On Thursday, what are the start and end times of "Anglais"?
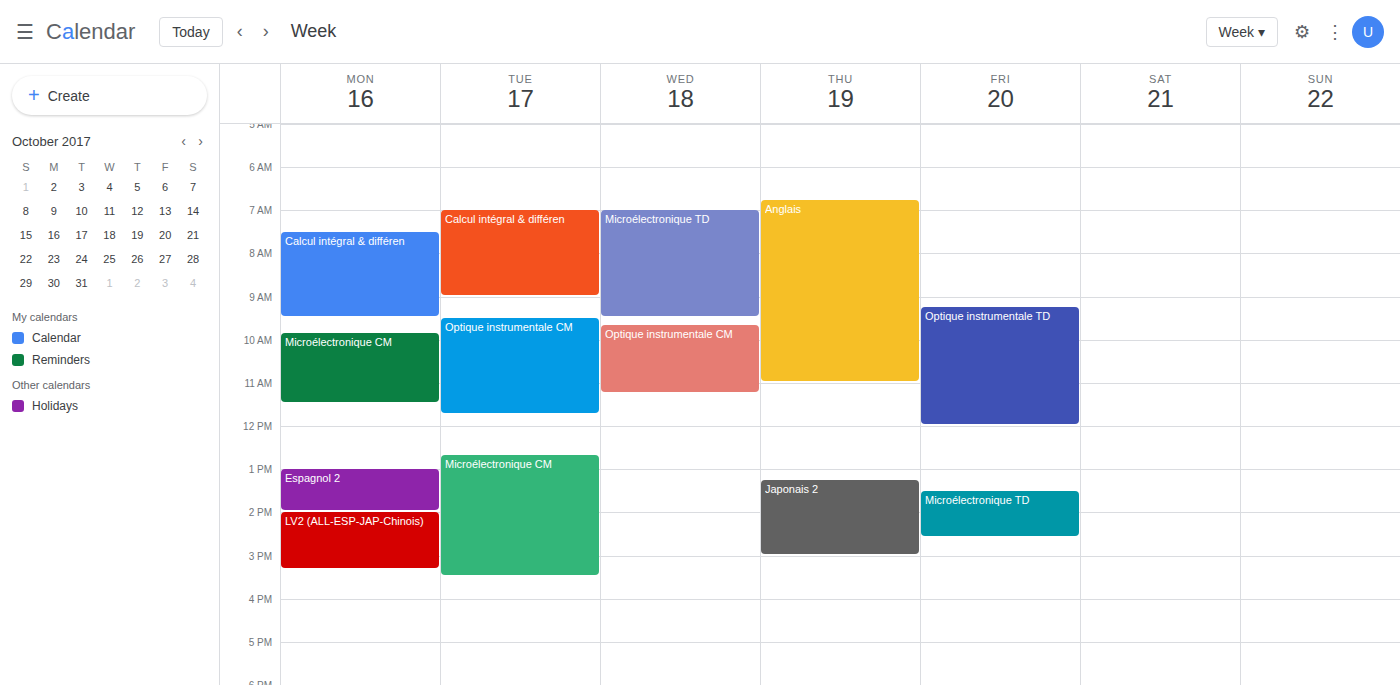
6:45 AM to 11:00 AM